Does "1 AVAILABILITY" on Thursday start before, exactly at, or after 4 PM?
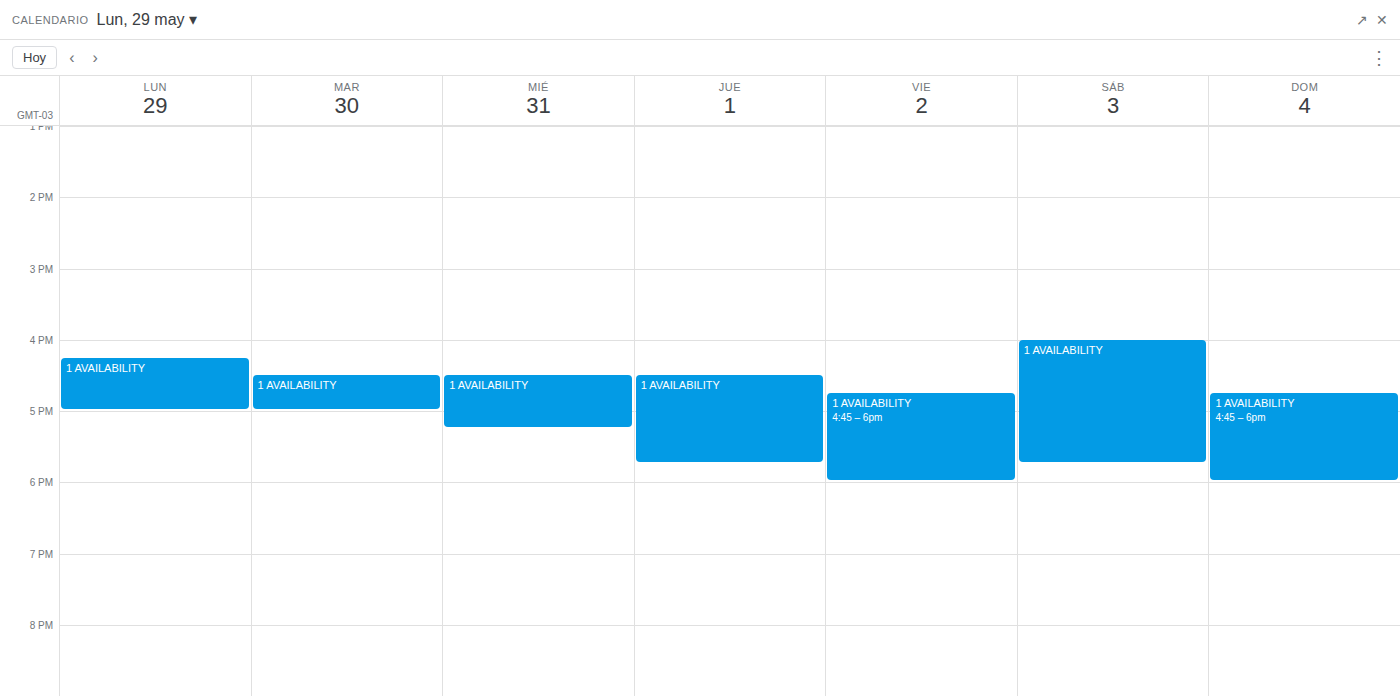
4:30 PM -- after 4 PM, 30 minutes below the 4 PM line.